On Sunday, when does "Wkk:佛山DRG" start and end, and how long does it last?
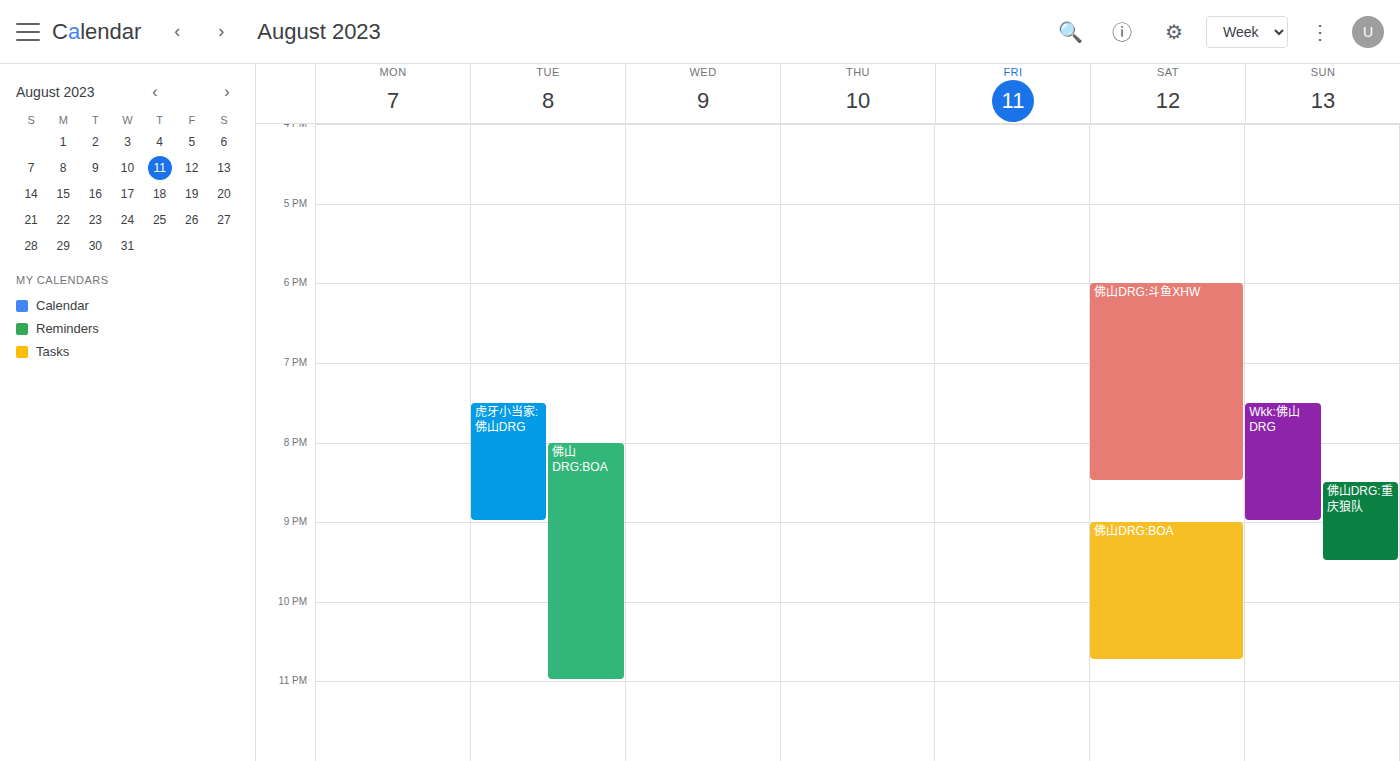
7:30 PM to 9:00 PM, 1 hour 30 minutes